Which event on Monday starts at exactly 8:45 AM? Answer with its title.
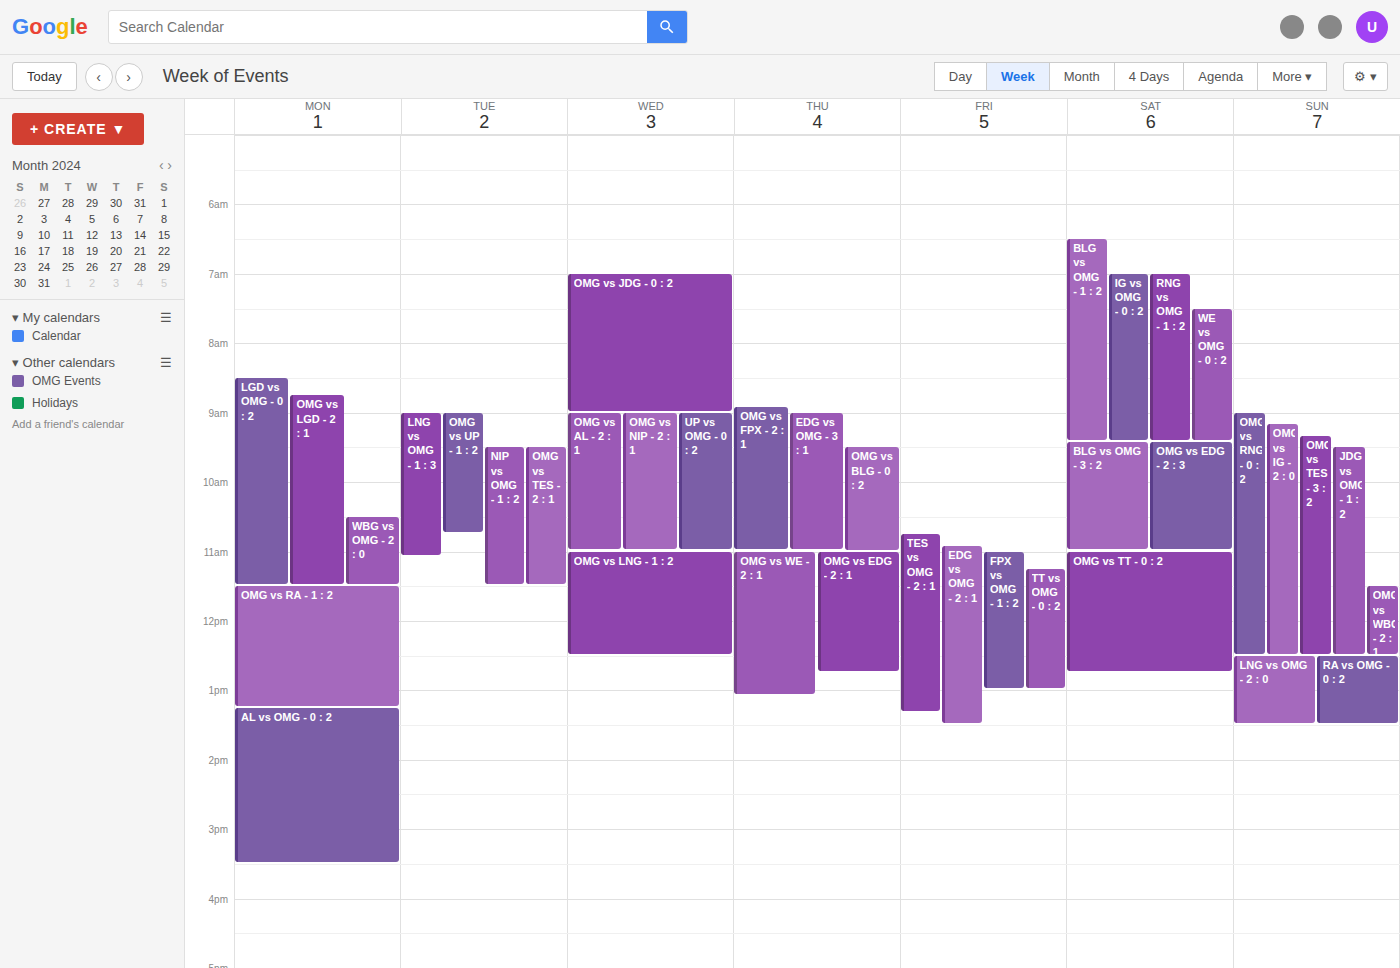
"OMG vs LGD - 2 : 1"